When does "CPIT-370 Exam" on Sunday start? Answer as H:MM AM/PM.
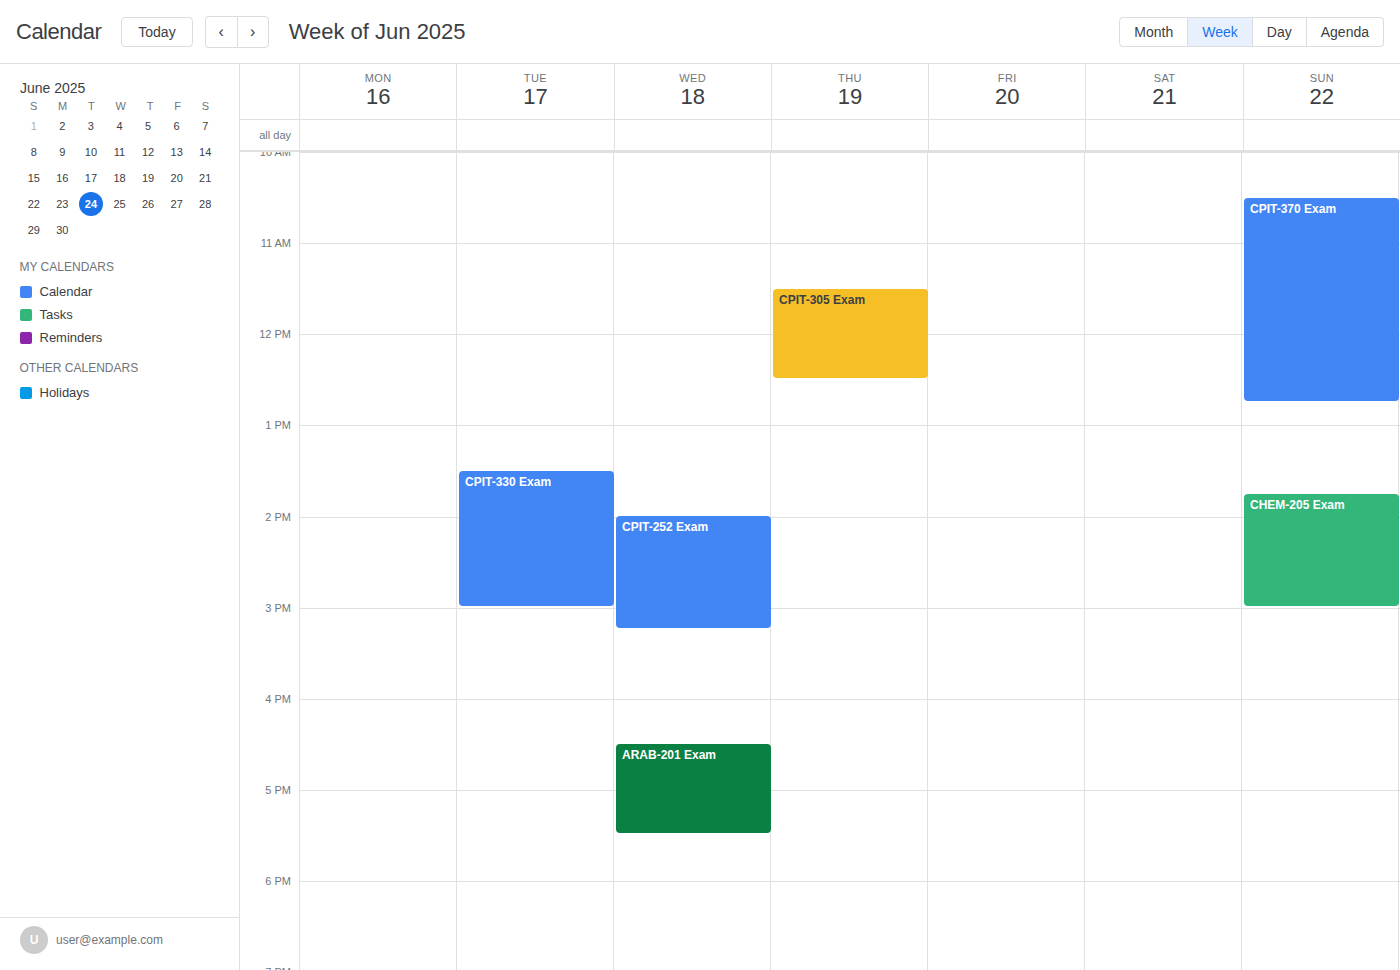
10:30 AM